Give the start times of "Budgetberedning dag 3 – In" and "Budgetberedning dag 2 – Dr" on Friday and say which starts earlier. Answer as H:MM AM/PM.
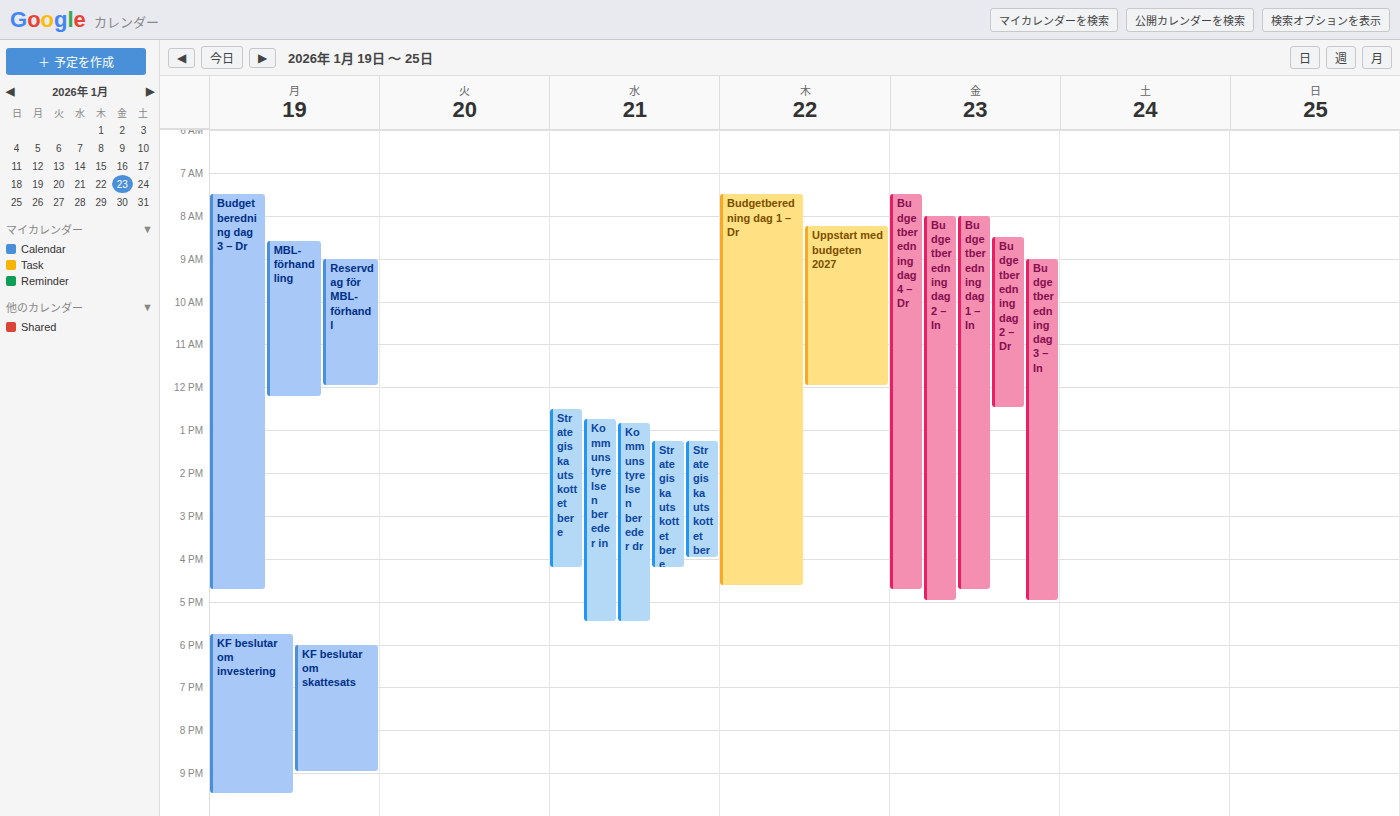
"Budgetberedning dag 2 – Dr" 8:30 AM; "Budgetberedning dag 3 – In" 9:00 AM.